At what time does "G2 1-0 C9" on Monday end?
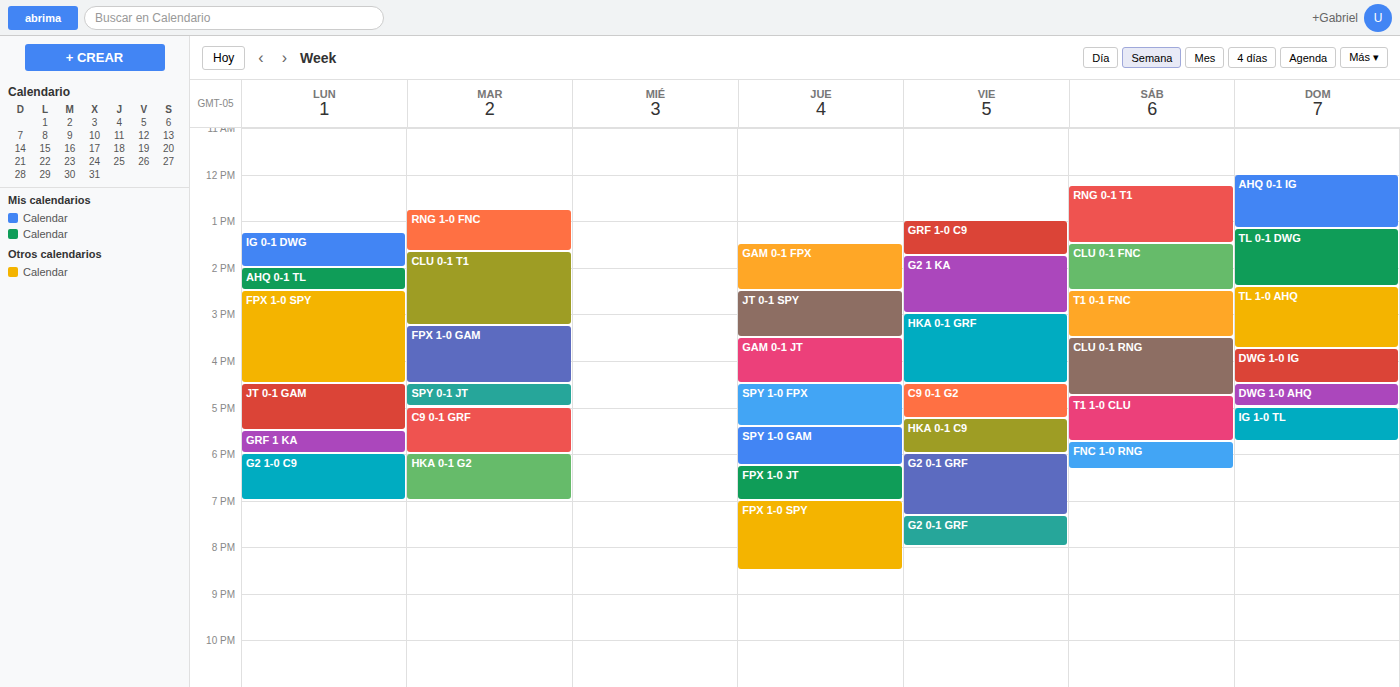
7:00 PM